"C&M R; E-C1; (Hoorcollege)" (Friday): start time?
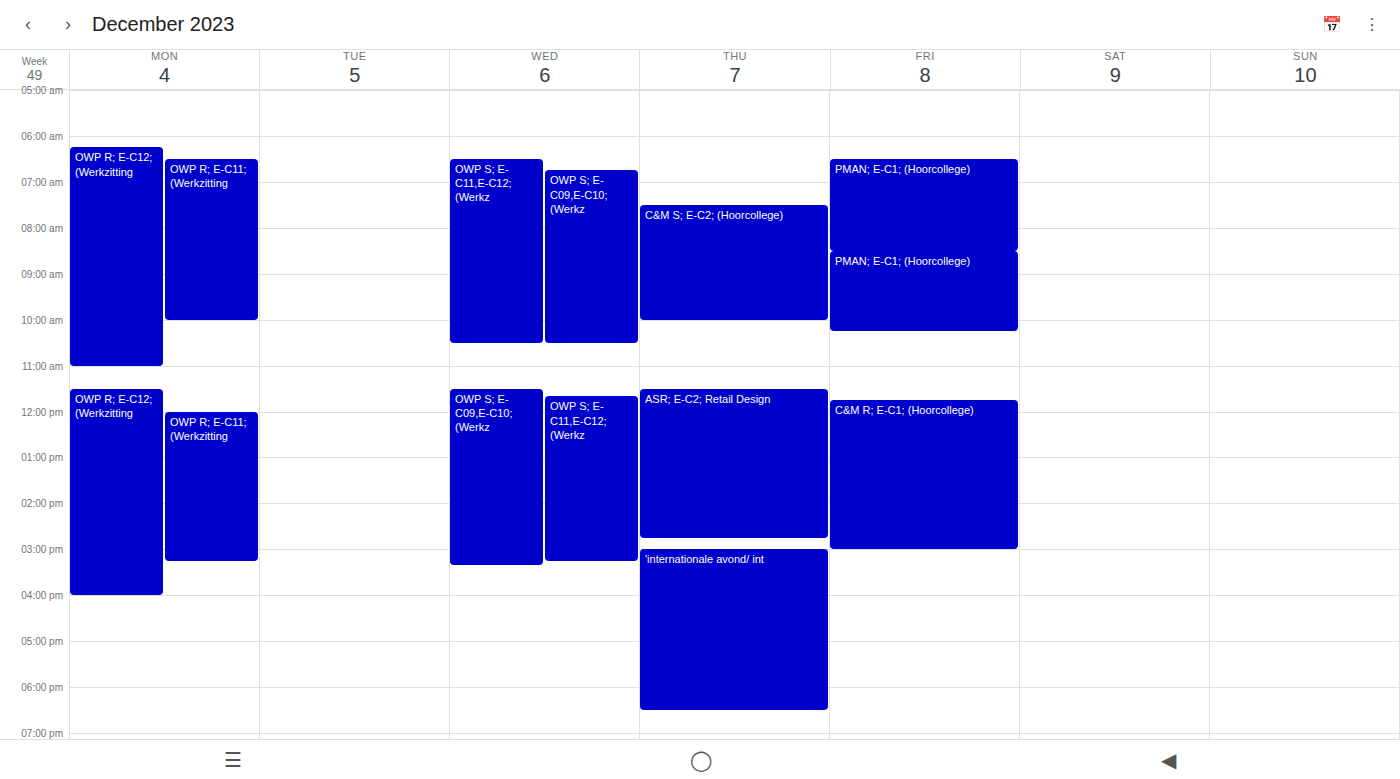
11:45